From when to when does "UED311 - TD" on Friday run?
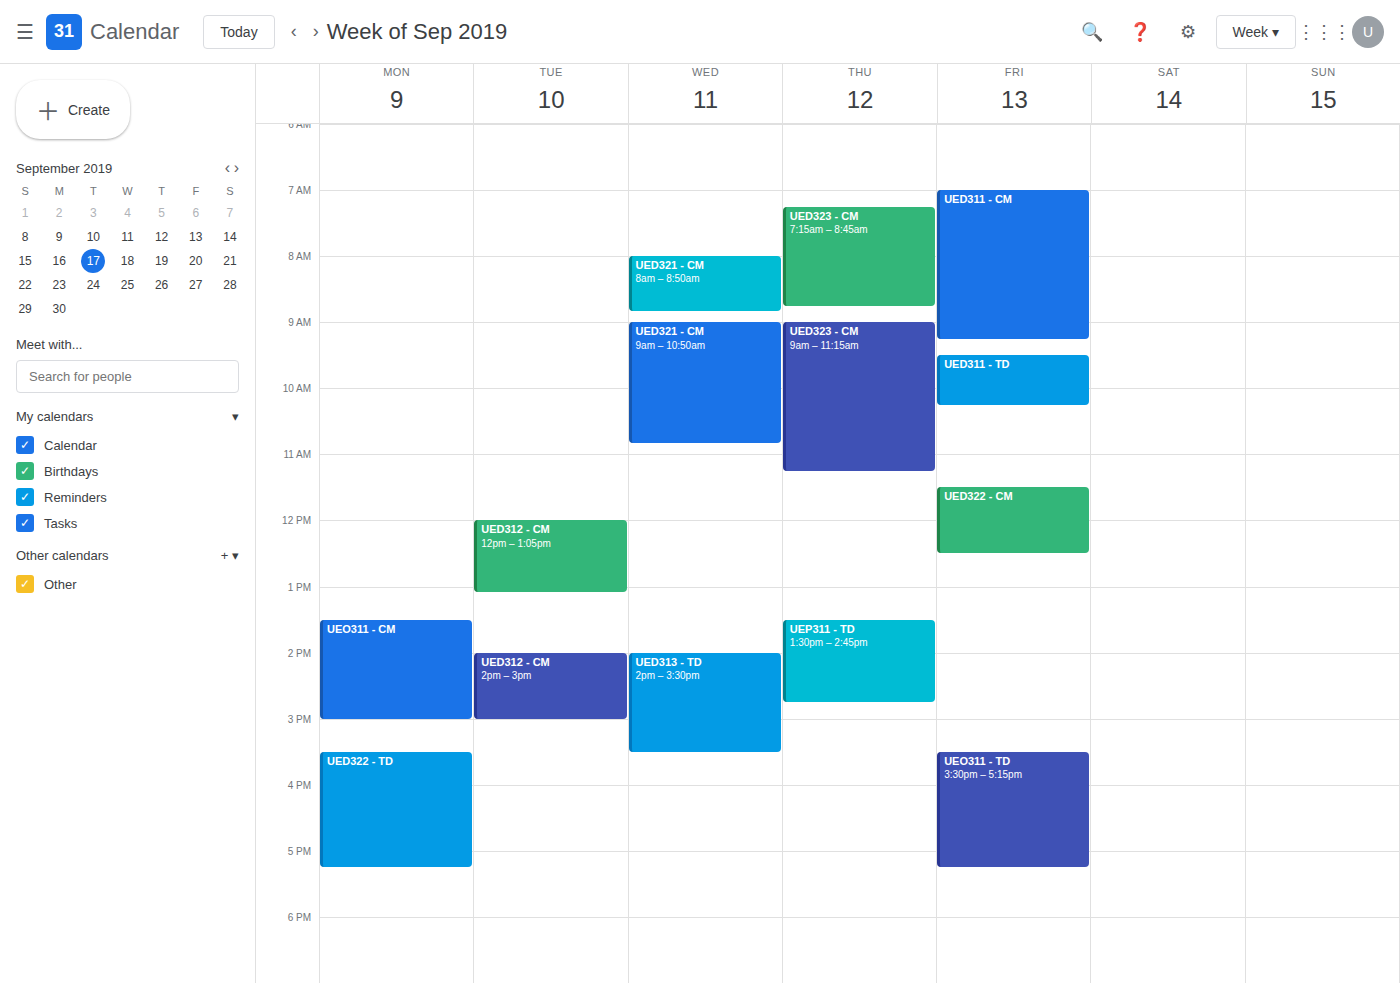
9:30 AM to 10:15 AM